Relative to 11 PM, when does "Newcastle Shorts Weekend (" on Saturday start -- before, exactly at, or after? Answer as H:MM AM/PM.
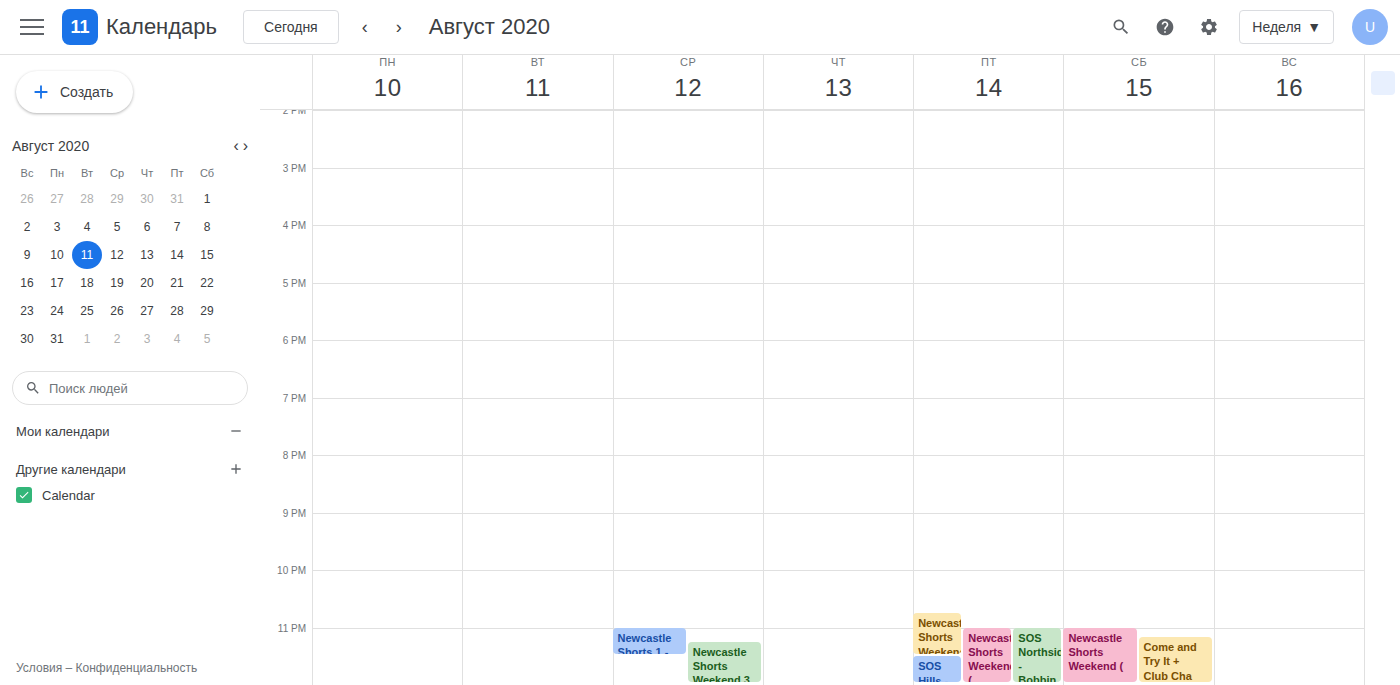
11:00 PM -- exactly at 11 PM, on the 11 PM line.